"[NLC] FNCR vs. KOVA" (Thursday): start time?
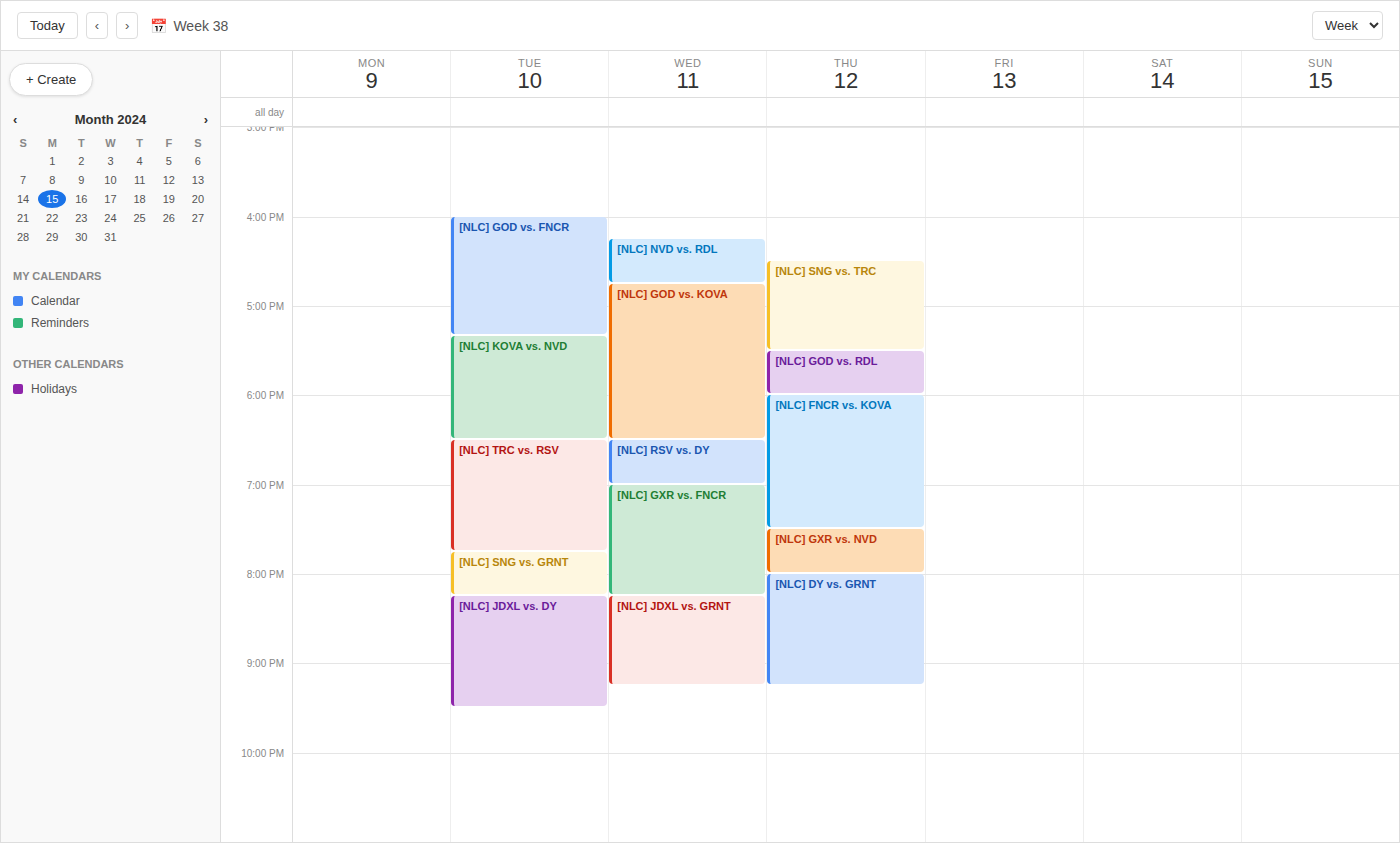
6:00 PM